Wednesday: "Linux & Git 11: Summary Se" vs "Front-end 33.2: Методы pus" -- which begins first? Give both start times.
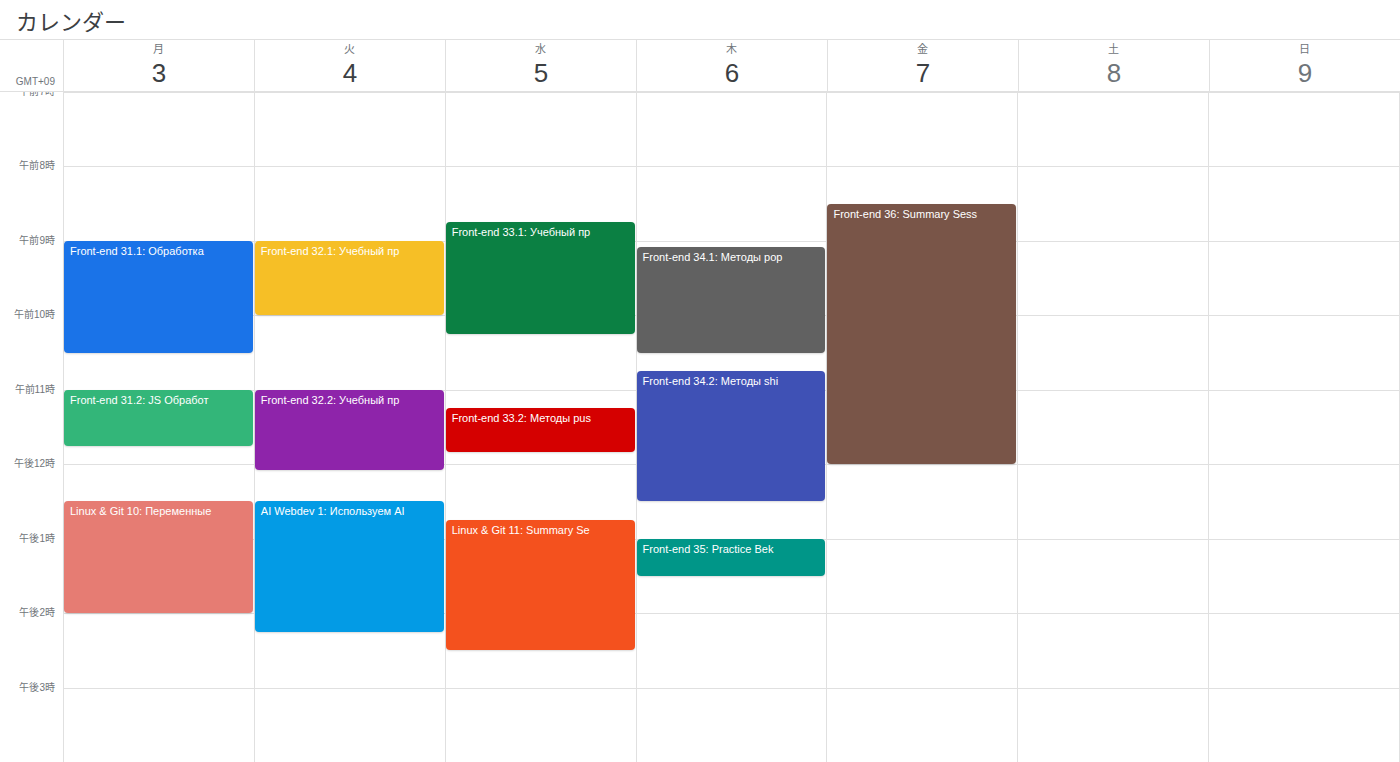
"Front-end 33.2: Методы pus" 11:15 AM; "Linux & Git 11: Summary Se" 12:45 PM.